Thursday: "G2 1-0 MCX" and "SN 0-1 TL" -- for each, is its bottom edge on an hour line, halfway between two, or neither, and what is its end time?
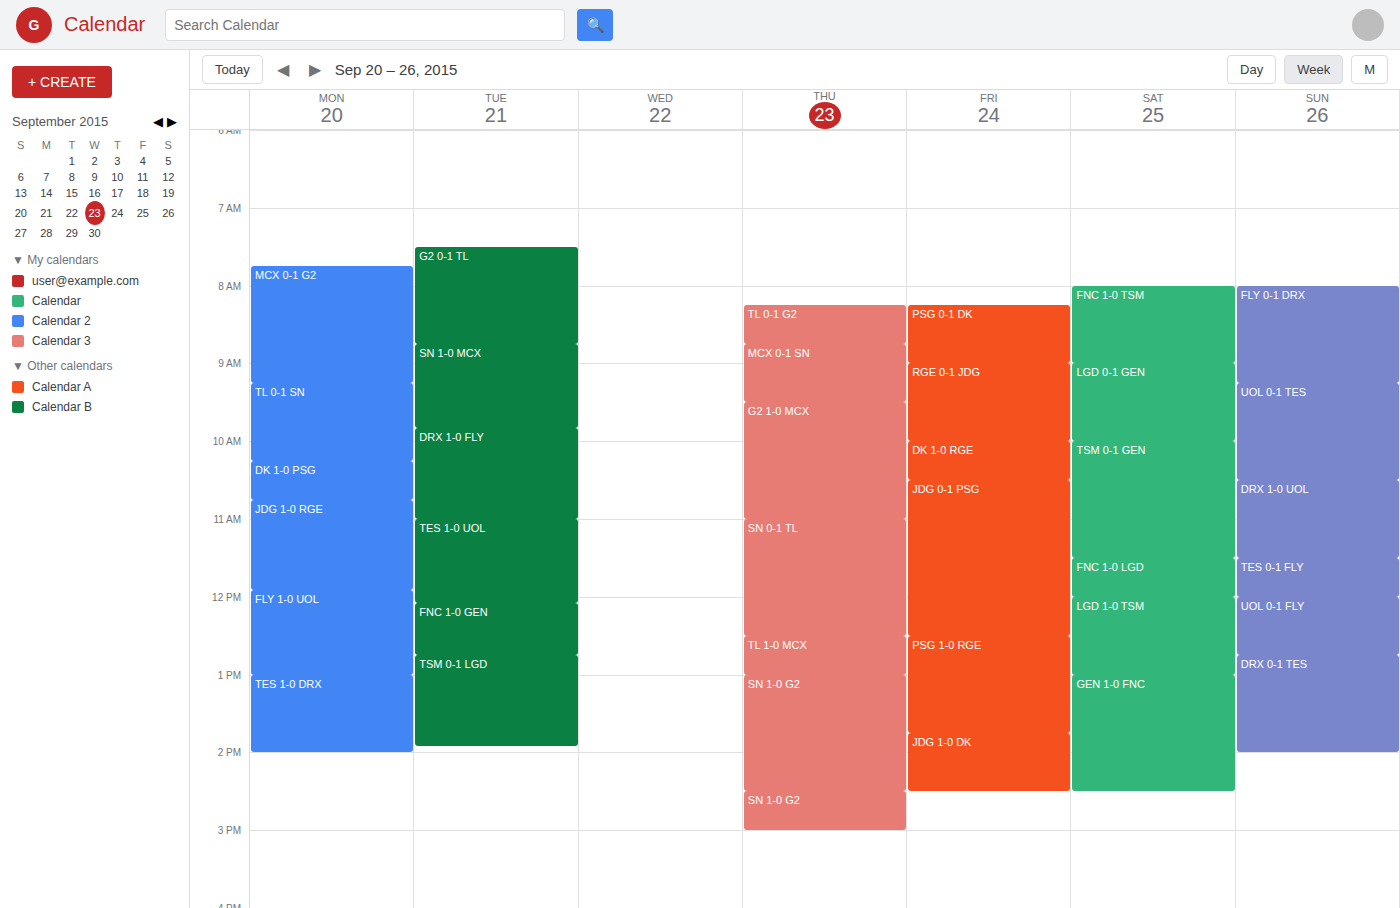
"G2 1-0 MCX": 11:00 AM, exactly on the 11 AM line. "SN 0-1 TL": 12:30 PM, halfway between the 12 PM and 1 PM lines.